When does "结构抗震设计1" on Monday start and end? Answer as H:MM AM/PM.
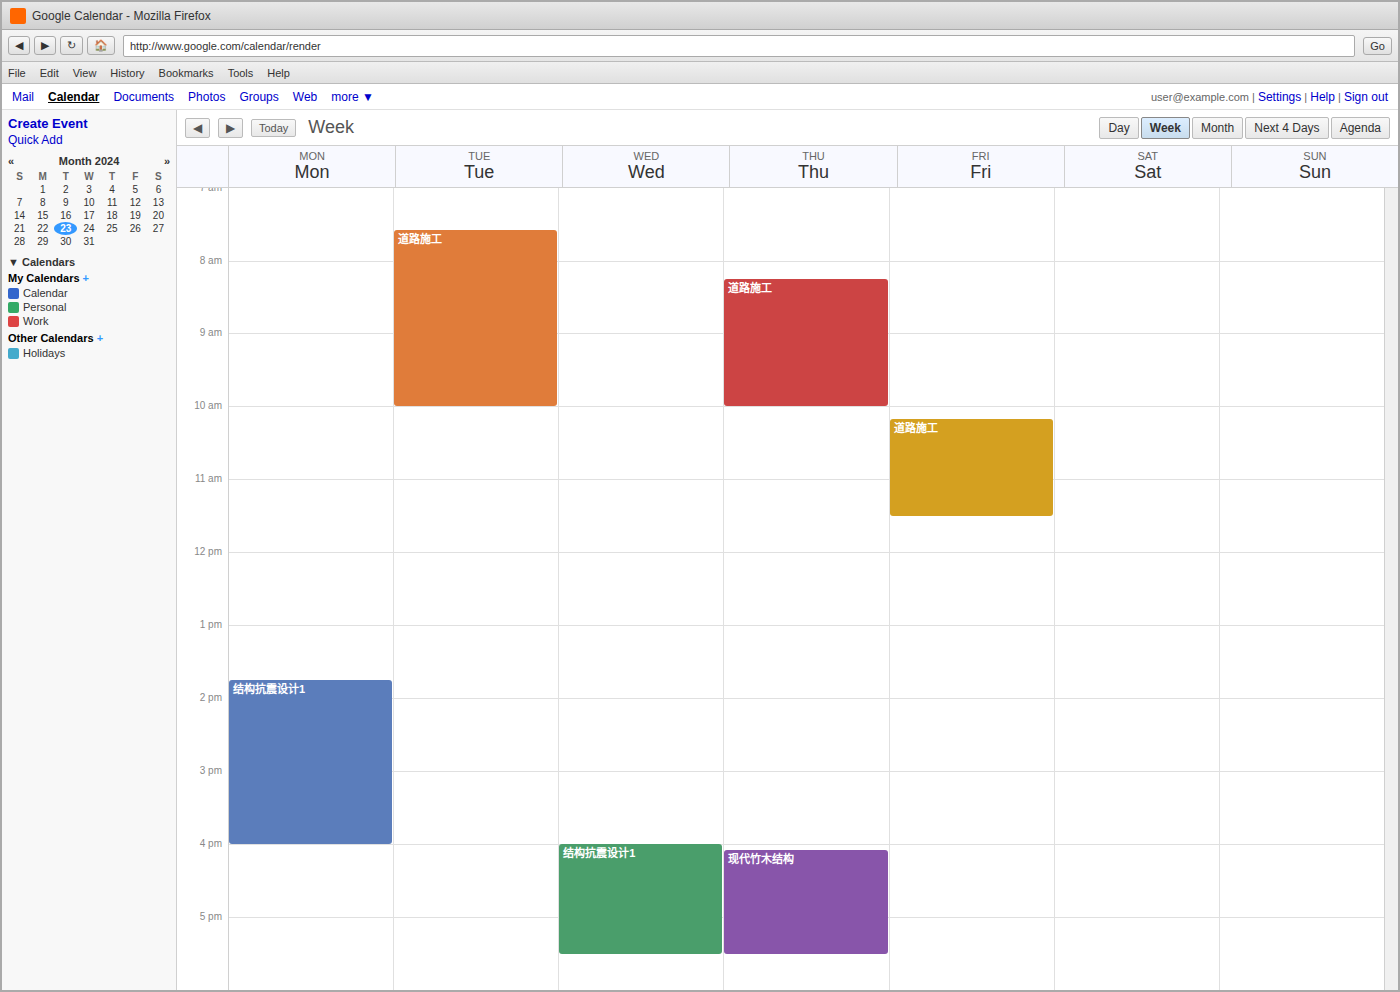
1:45 PM to 4:00 PM